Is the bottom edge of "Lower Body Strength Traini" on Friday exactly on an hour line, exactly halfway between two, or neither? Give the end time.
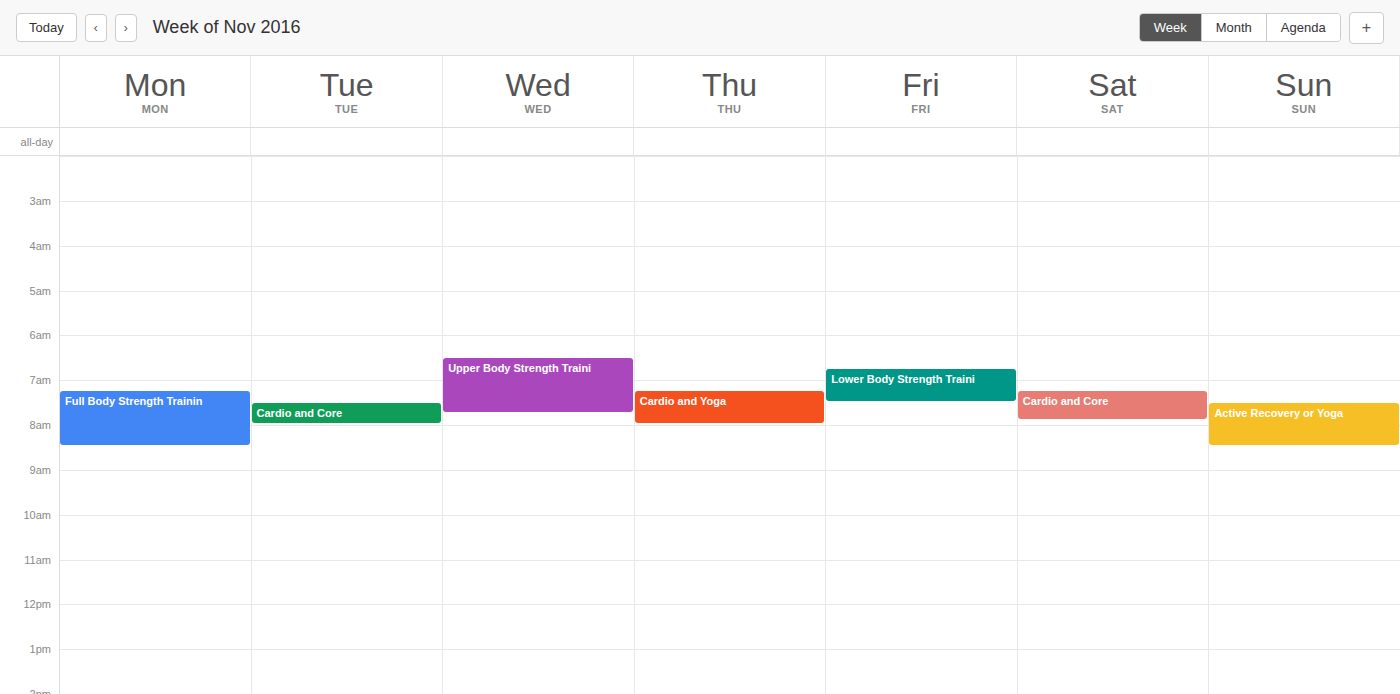
7:30 AM -- halfway between the 7 AM and 8 AM lines.